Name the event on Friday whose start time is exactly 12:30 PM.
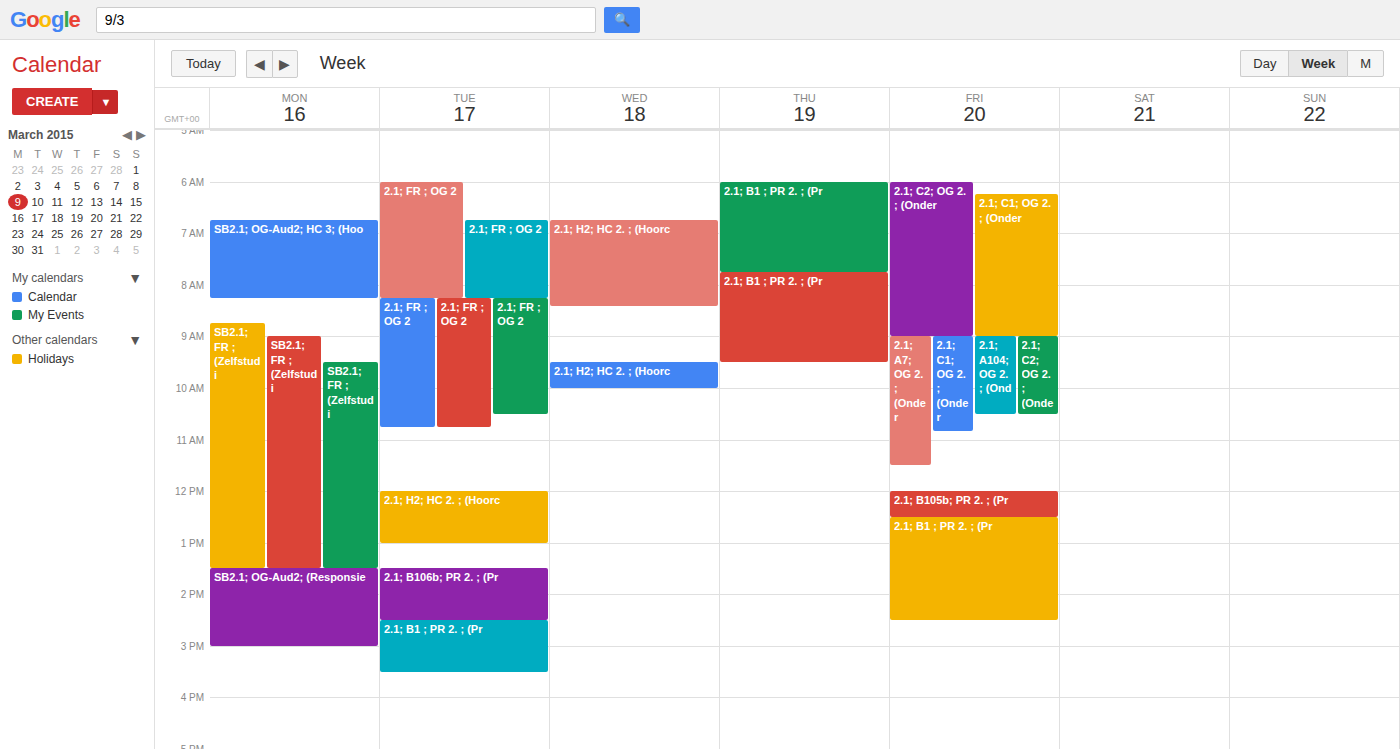
"2.1; B1 ; PR 2. ; (Pr"